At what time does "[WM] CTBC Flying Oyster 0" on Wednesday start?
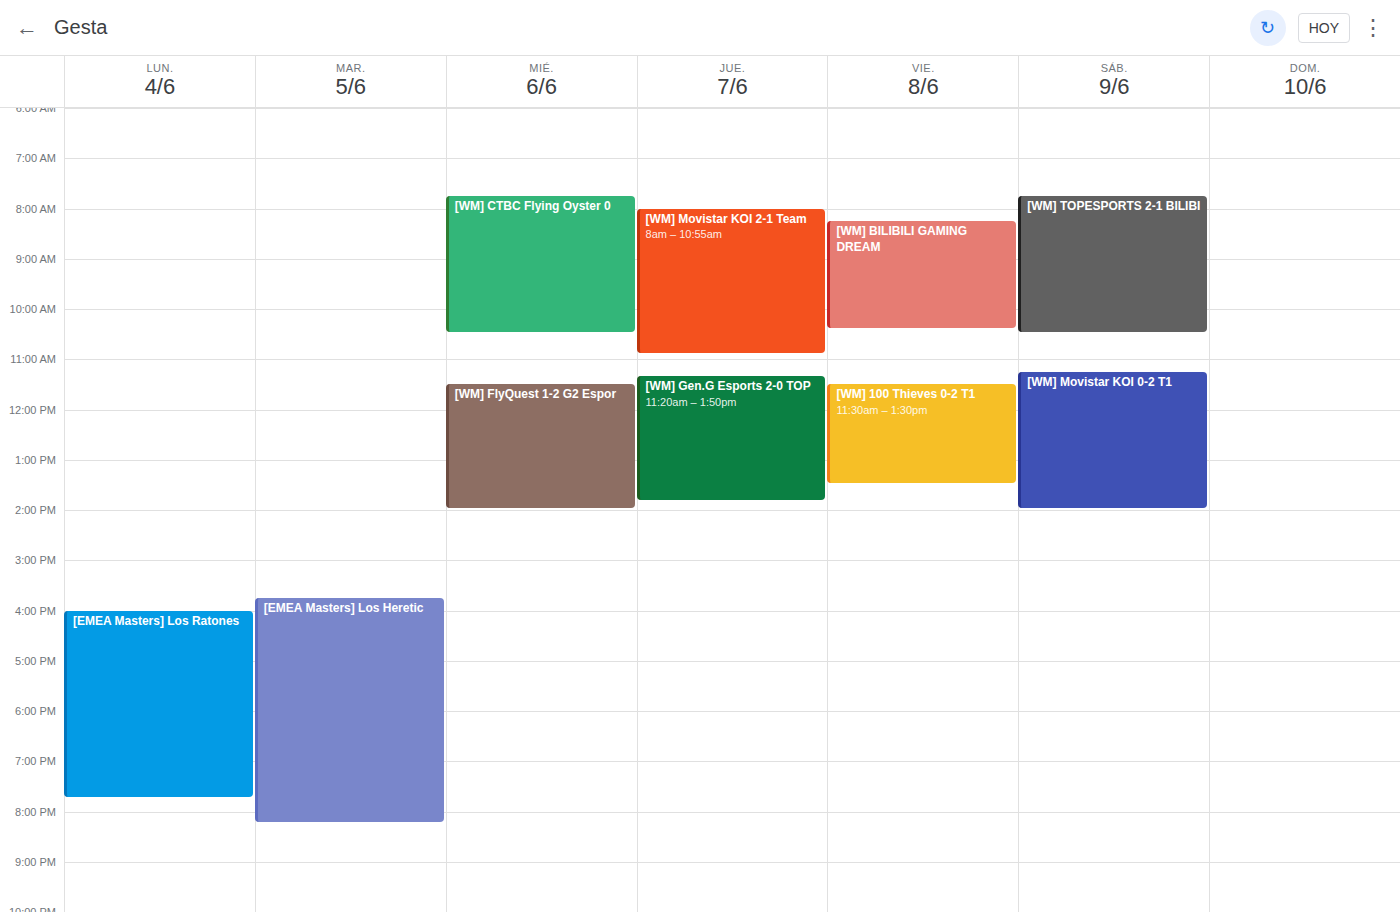
07:45